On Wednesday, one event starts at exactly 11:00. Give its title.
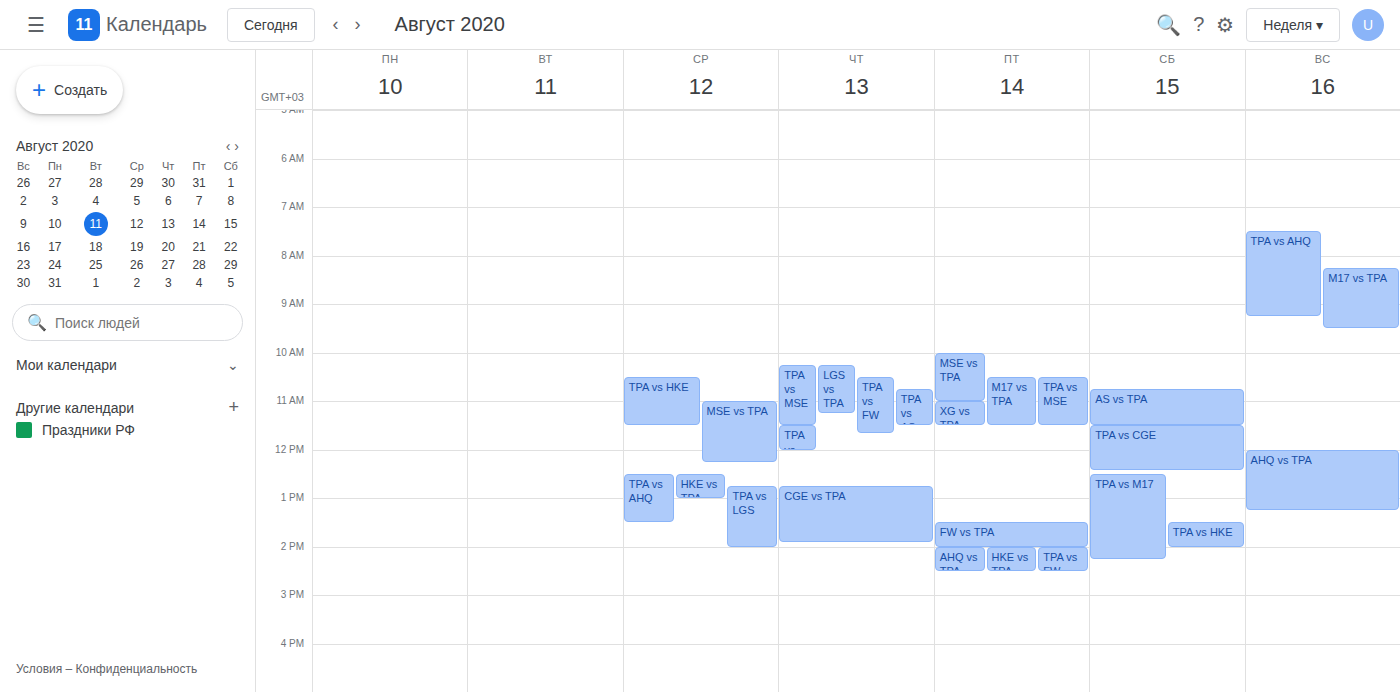
"MSE vs TPA"